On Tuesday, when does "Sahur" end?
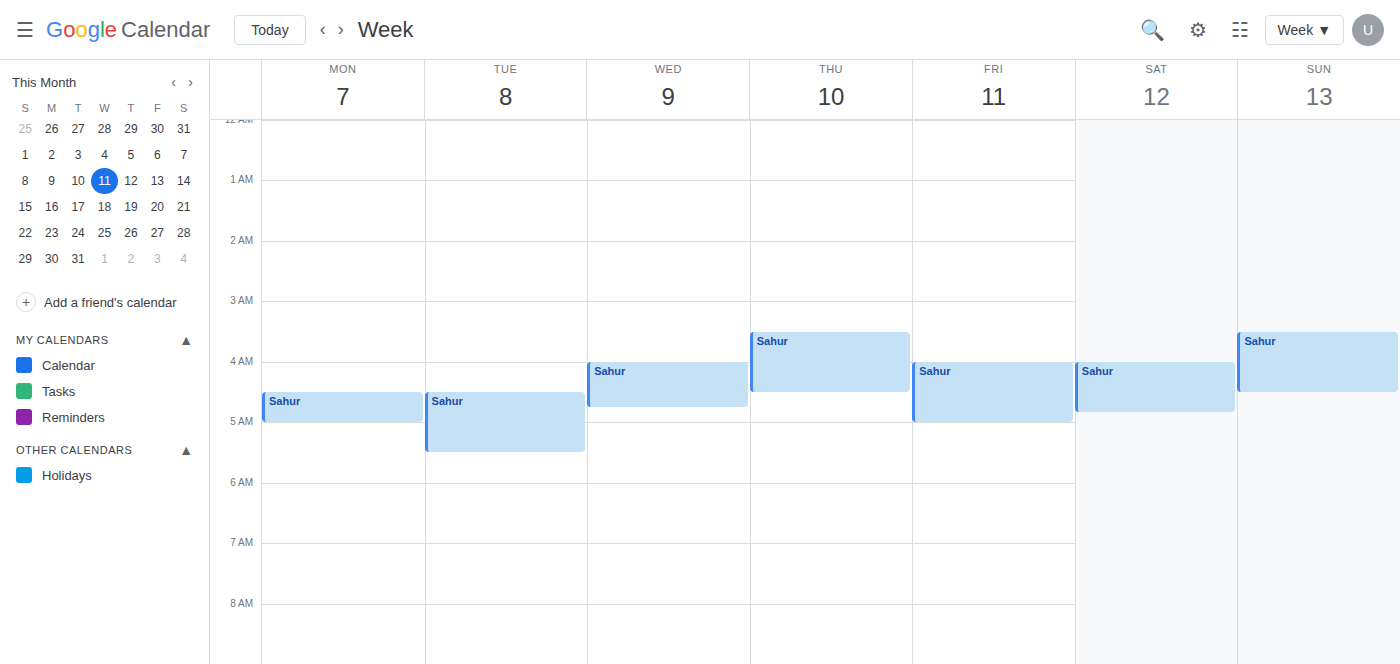
5:30 AM